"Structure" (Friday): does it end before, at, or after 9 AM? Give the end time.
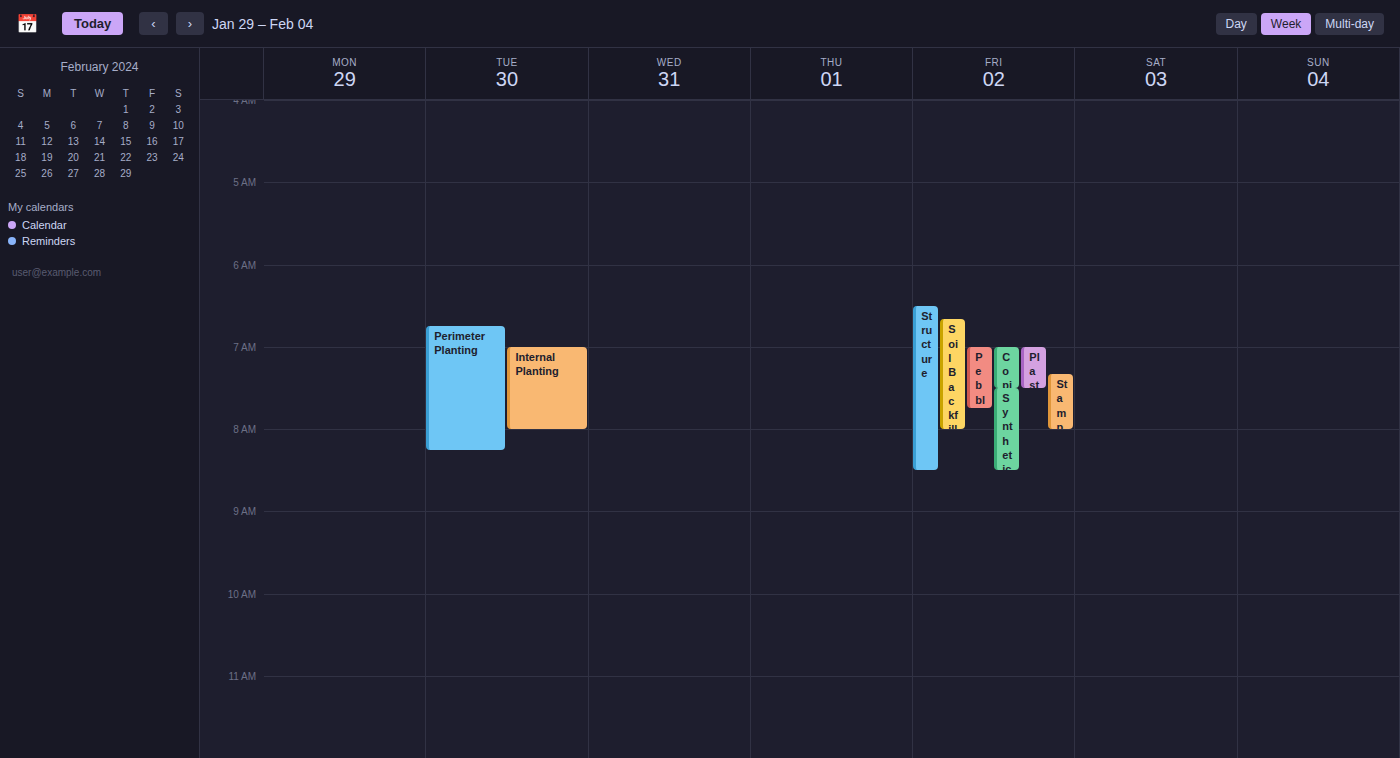
8:30 AM -- before 9 AM, 30 minutes above the 9 AM line.